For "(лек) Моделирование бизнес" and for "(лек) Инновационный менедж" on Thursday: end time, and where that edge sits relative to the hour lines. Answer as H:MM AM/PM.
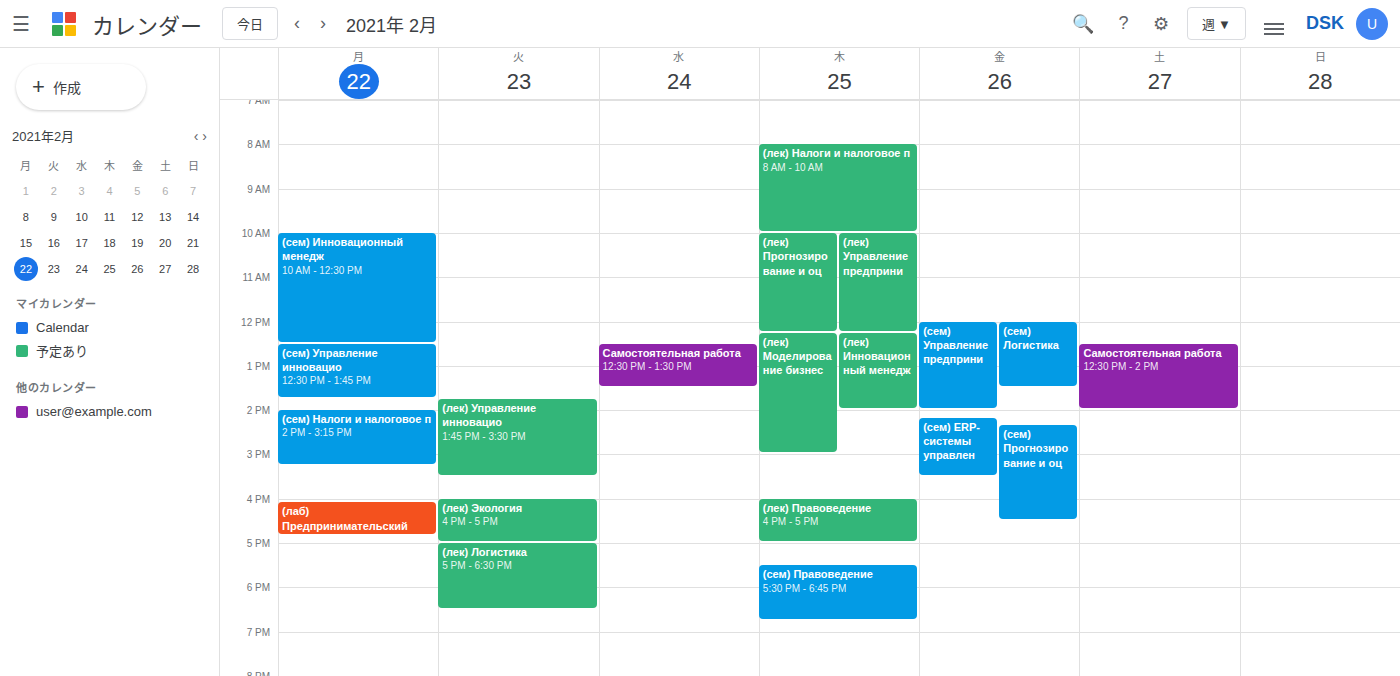
"(лек) Моделирование бизнес": 3:00 PM, exactly on the 3 PM line. "(лек) Инновационный менедж": 2:00 PM, exactly on the 2 PM line.